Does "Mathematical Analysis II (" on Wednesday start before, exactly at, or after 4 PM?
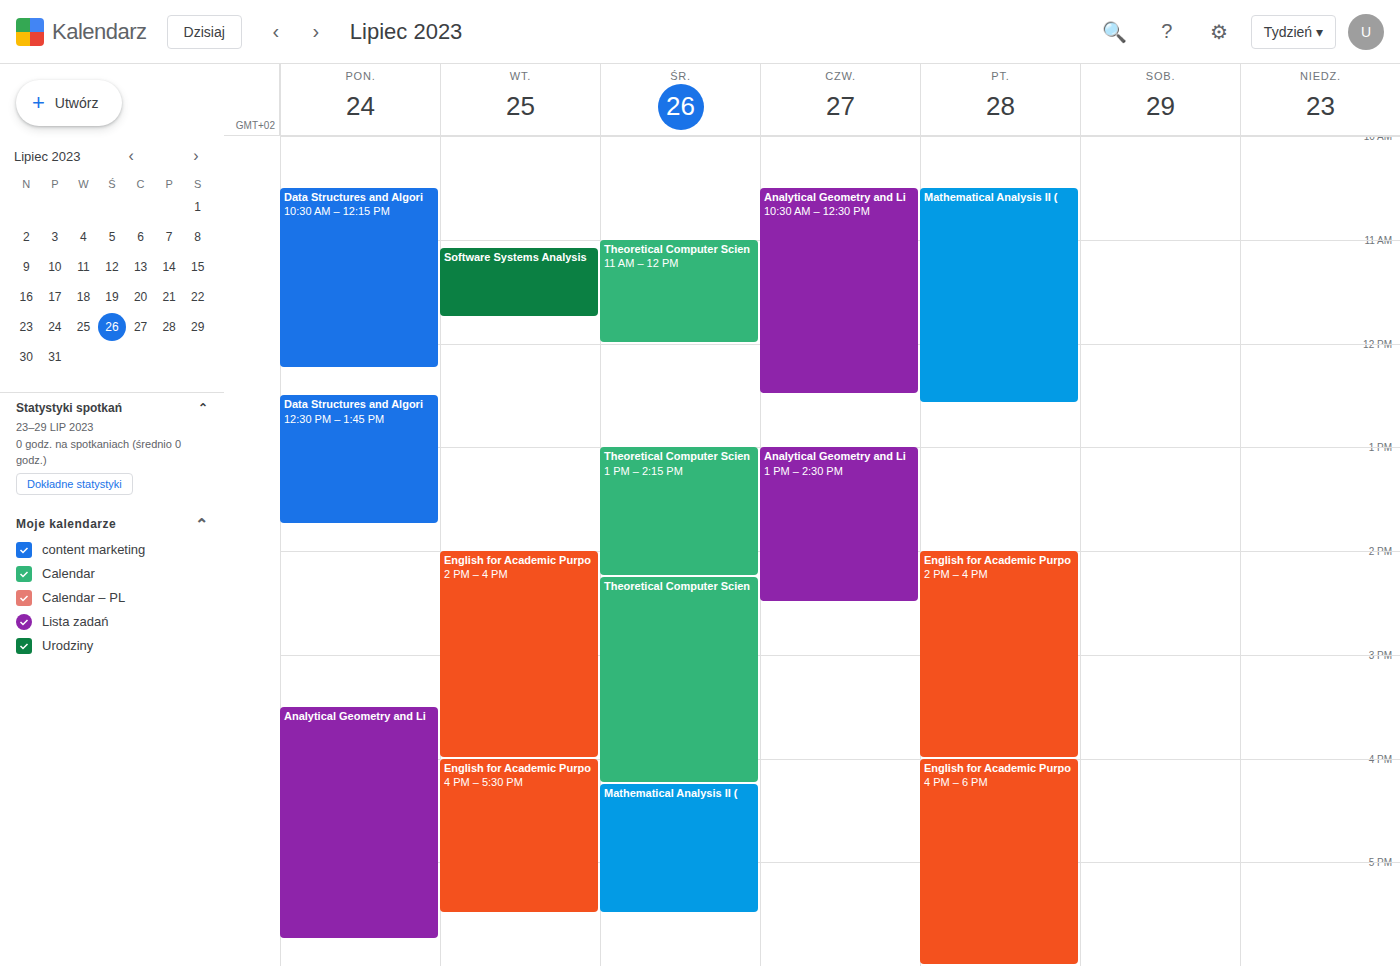
4:15 PM -- after 4 PM, 15 minutes below the 4 PM line.